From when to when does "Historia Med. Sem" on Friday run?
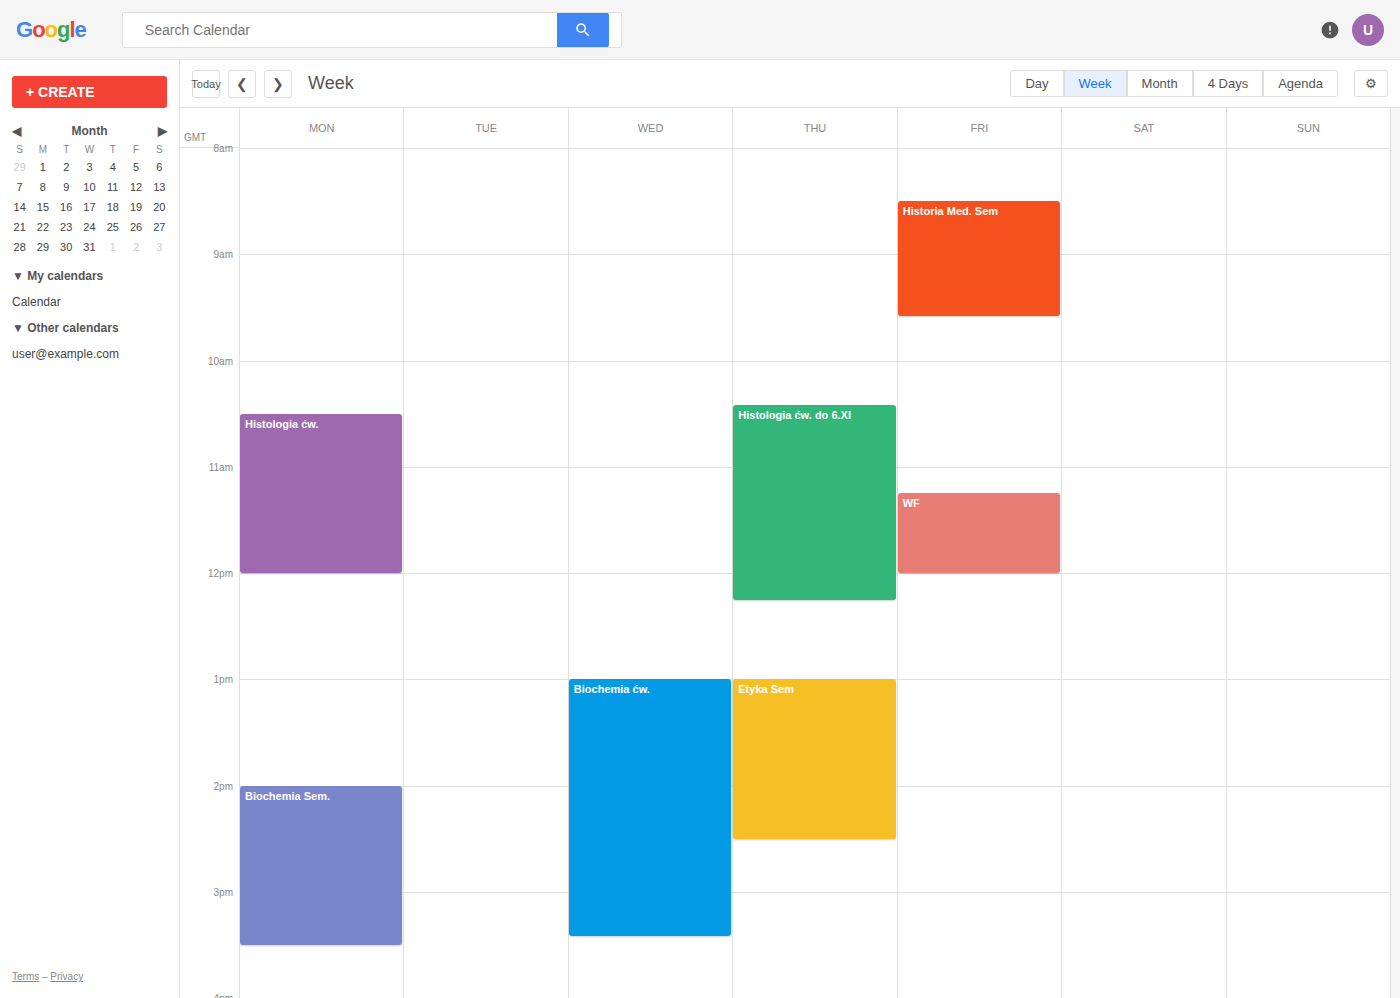
8:30 AM to 9:35 AM